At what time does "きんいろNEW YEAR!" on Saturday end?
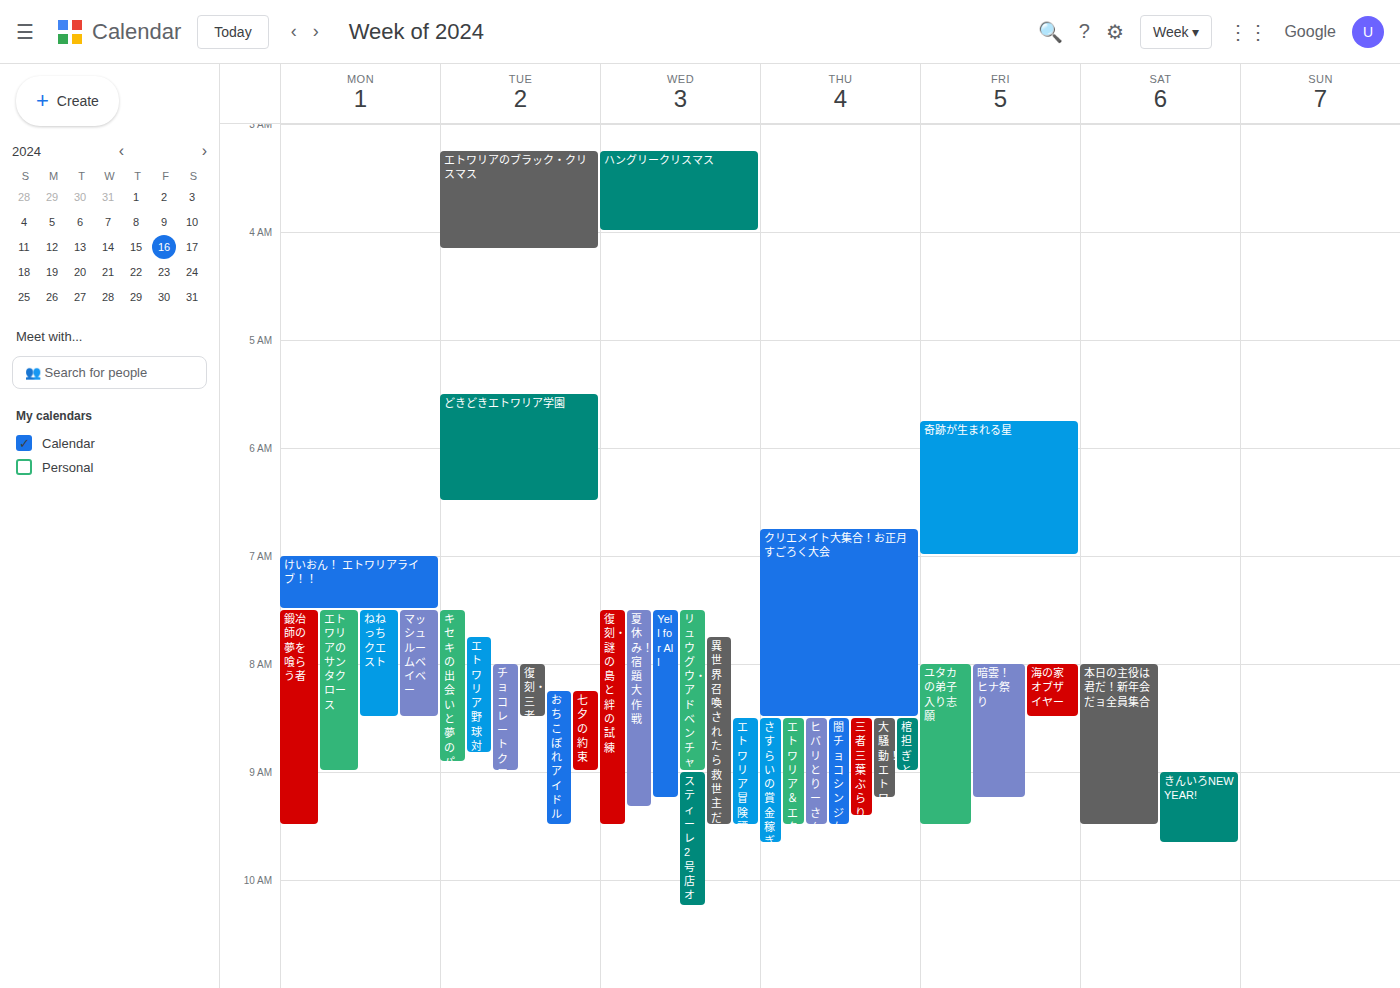
9:40 AM